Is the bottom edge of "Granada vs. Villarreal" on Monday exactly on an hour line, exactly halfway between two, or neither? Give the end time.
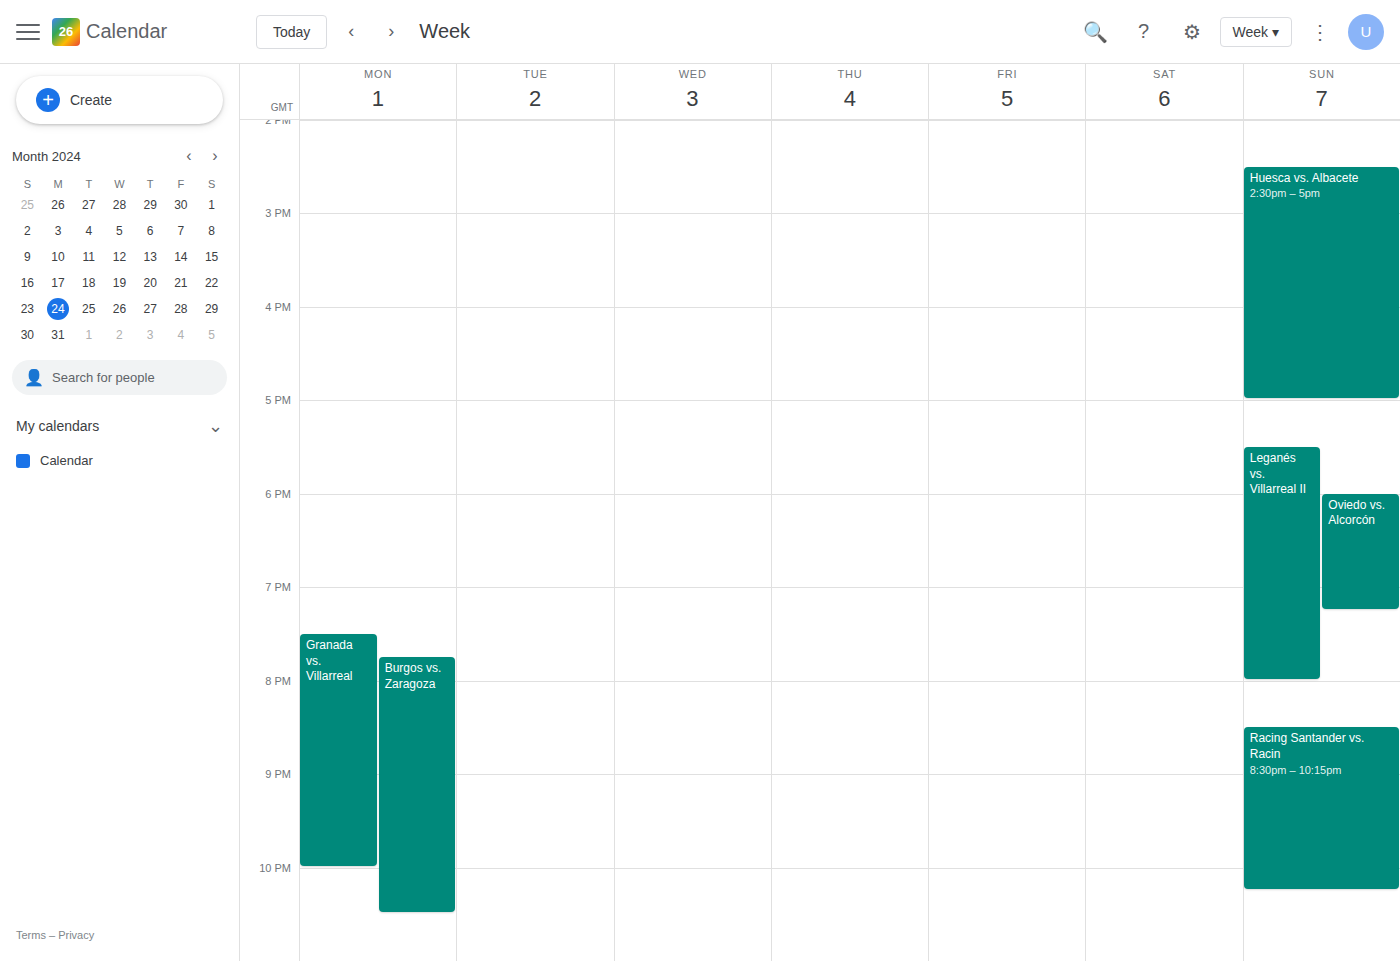
10:00 PM -- exactly on the 10 PM line.